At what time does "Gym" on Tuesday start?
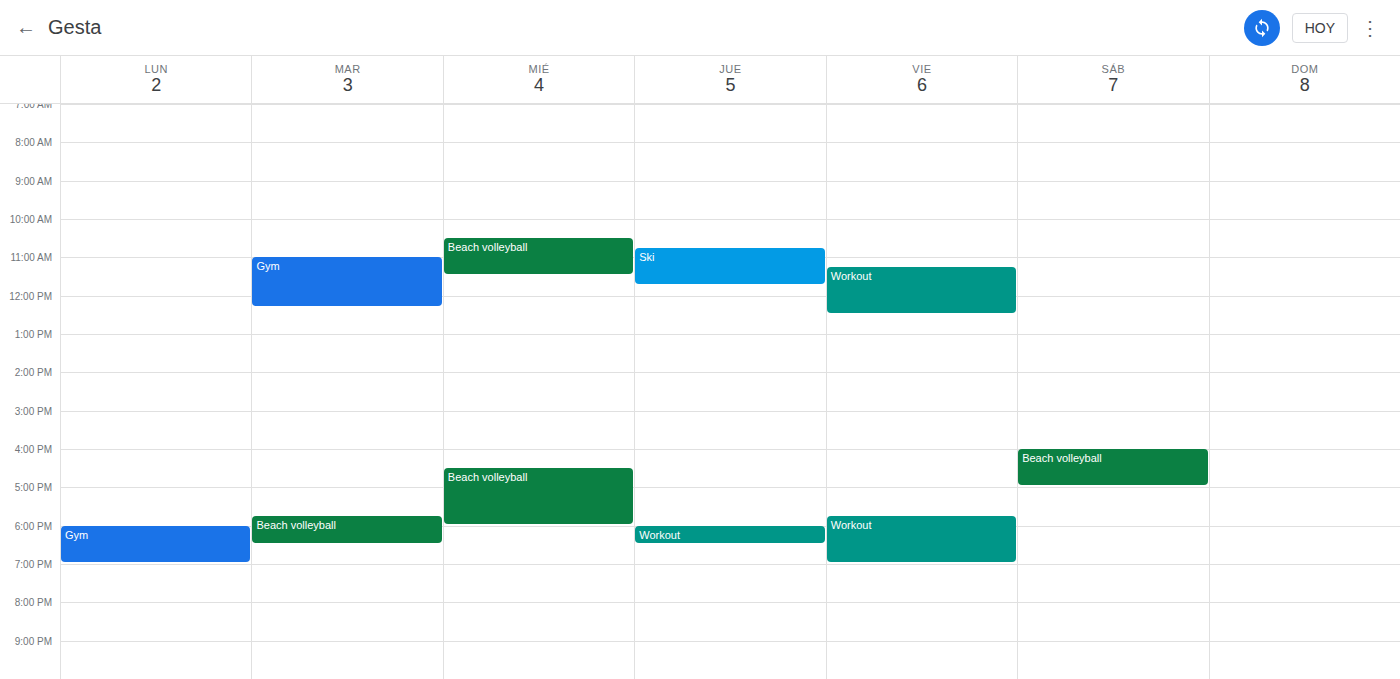
11:00 AM